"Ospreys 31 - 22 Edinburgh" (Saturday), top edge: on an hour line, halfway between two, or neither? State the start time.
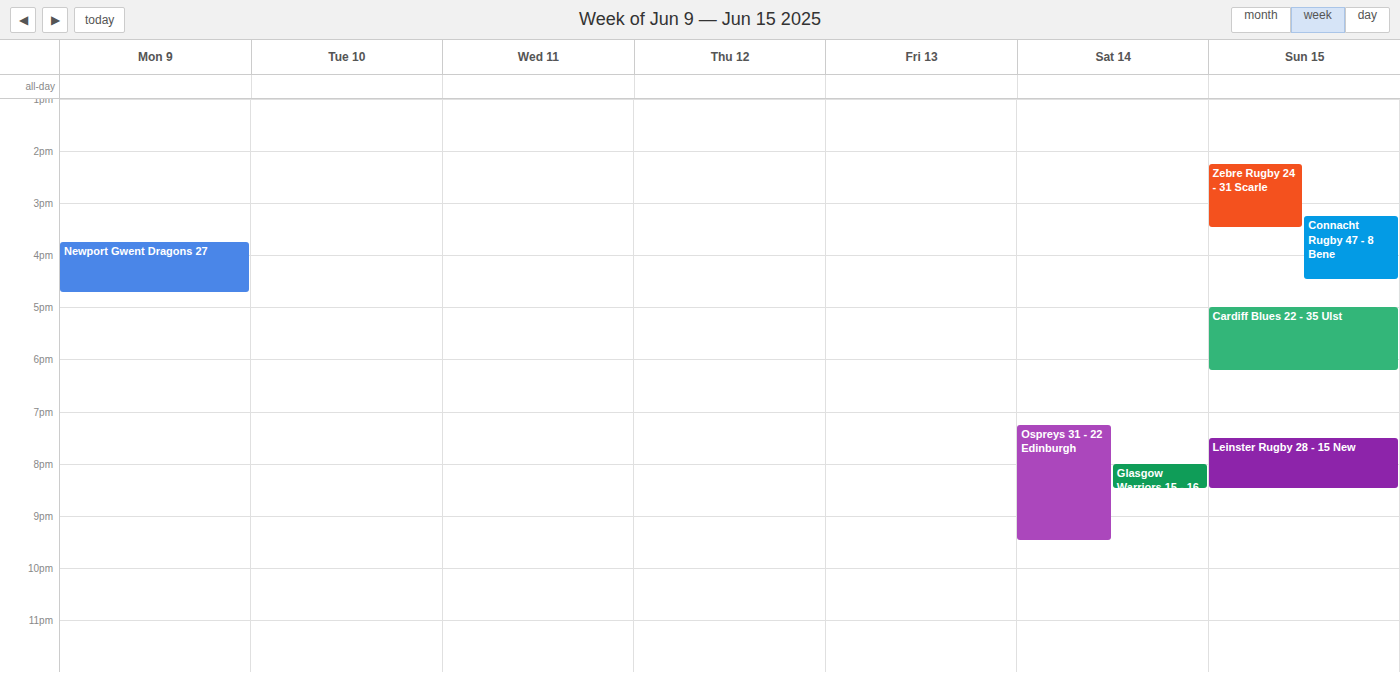
7:15 PM -- neither: a quarter of the way from the 7 PM line to the 8 PM line.